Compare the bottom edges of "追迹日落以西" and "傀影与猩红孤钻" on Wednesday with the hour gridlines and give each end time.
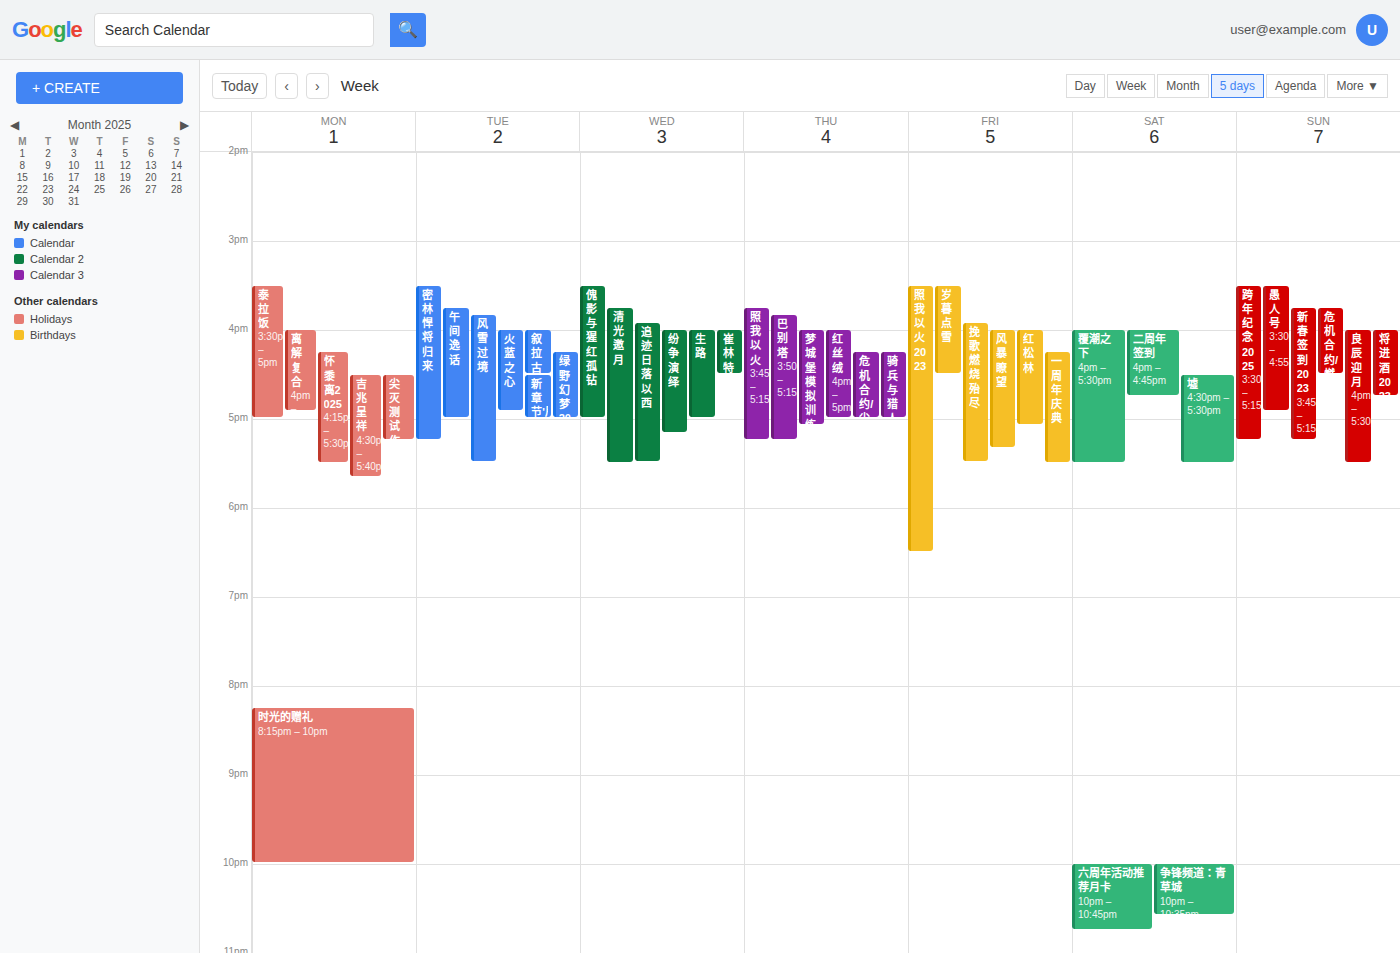
"追迹日落以西": 17:30, halfway between the 17:00 and 18:00 lines. "傀影与猩红孤钻": 17:00, exactly on the 17:00 line.